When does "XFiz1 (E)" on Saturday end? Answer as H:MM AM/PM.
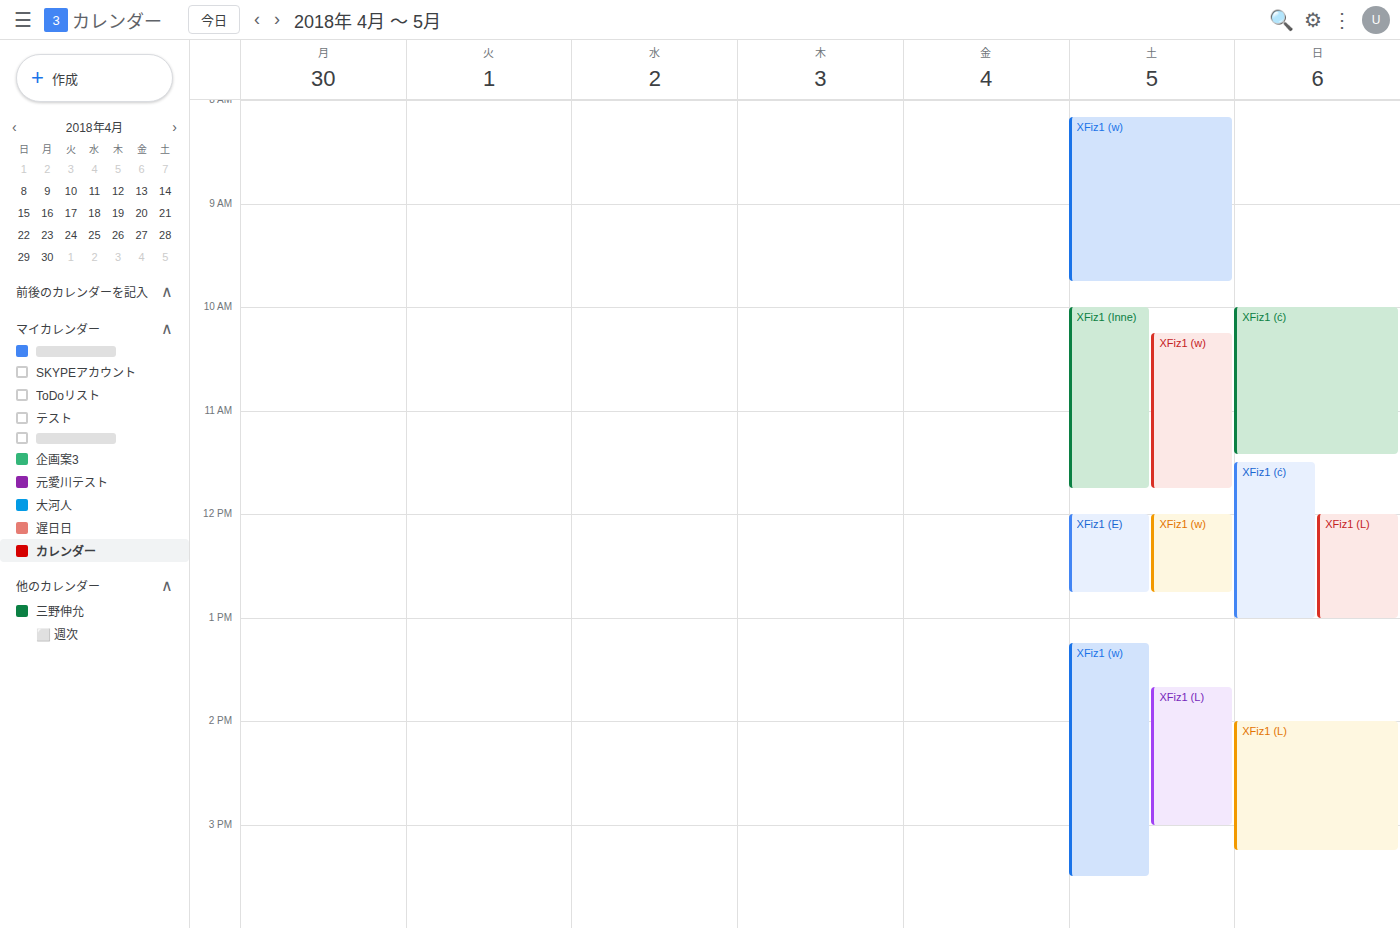
12:45 PM